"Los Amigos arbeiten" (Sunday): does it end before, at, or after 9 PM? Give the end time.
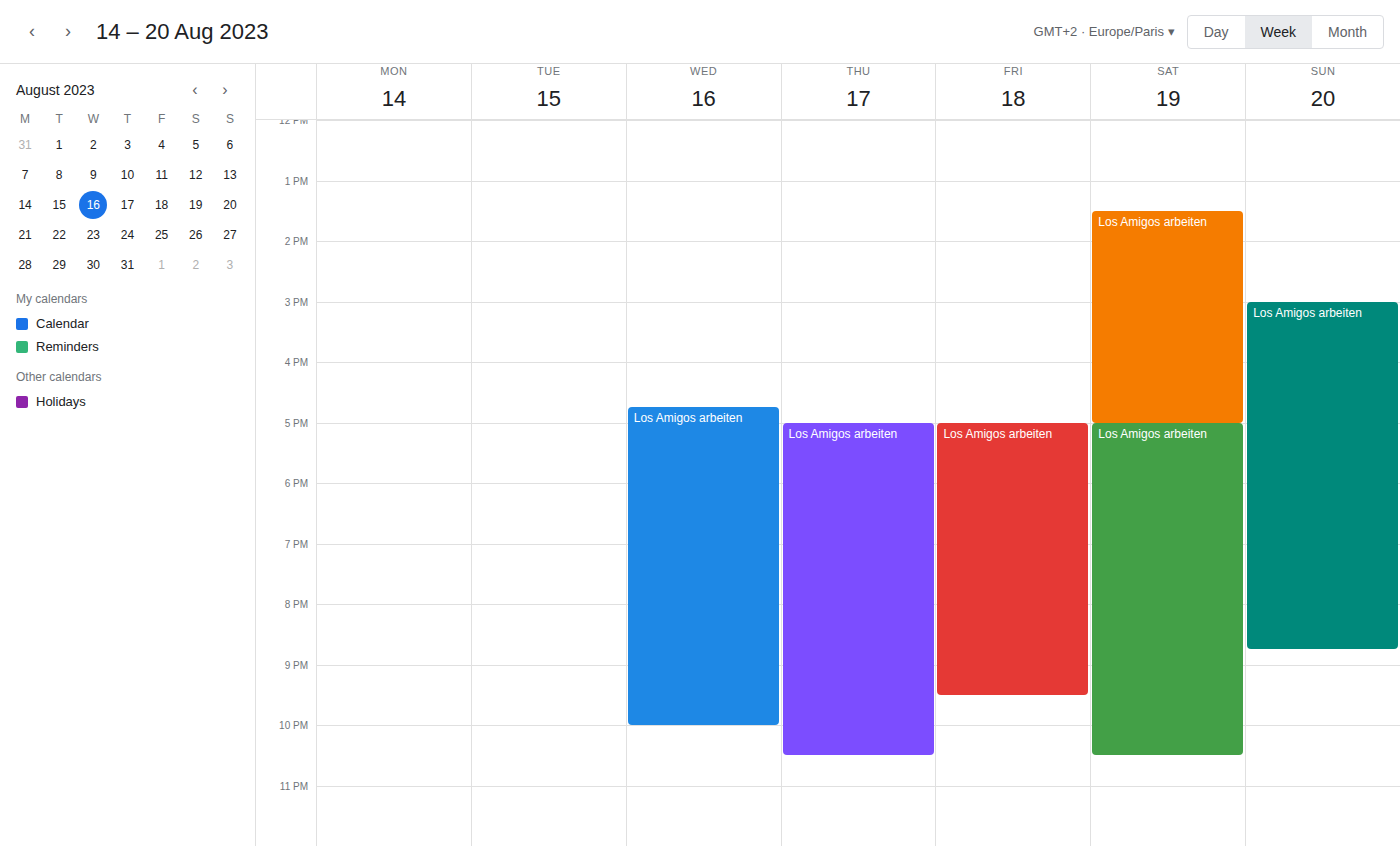
8:45 PM -- before 9 PM, 15 minutes above the 9 PM line.